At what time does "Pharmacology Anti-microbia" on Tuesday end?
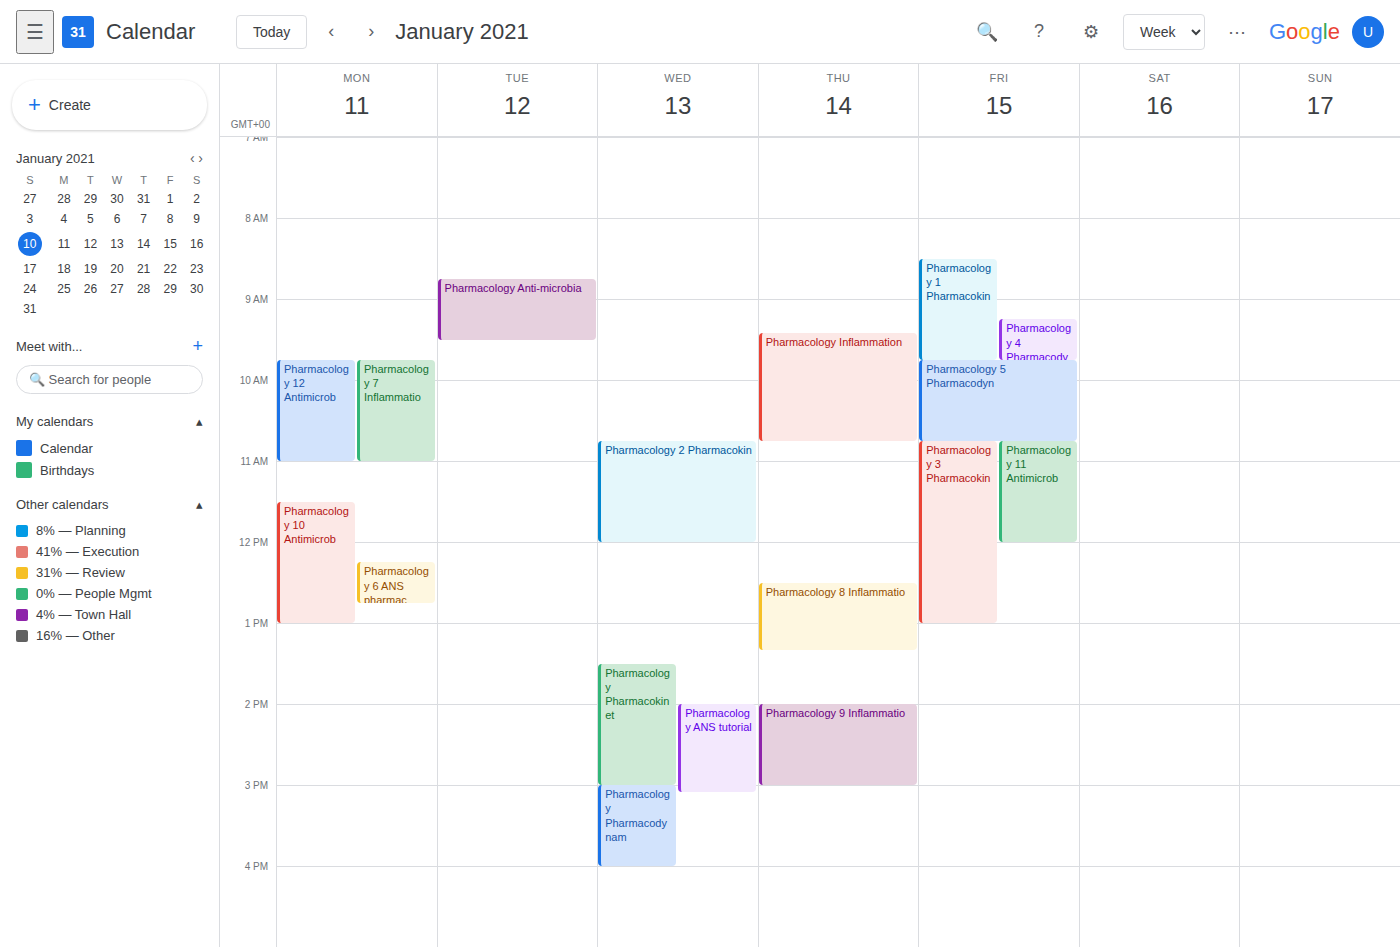
9:30 AM